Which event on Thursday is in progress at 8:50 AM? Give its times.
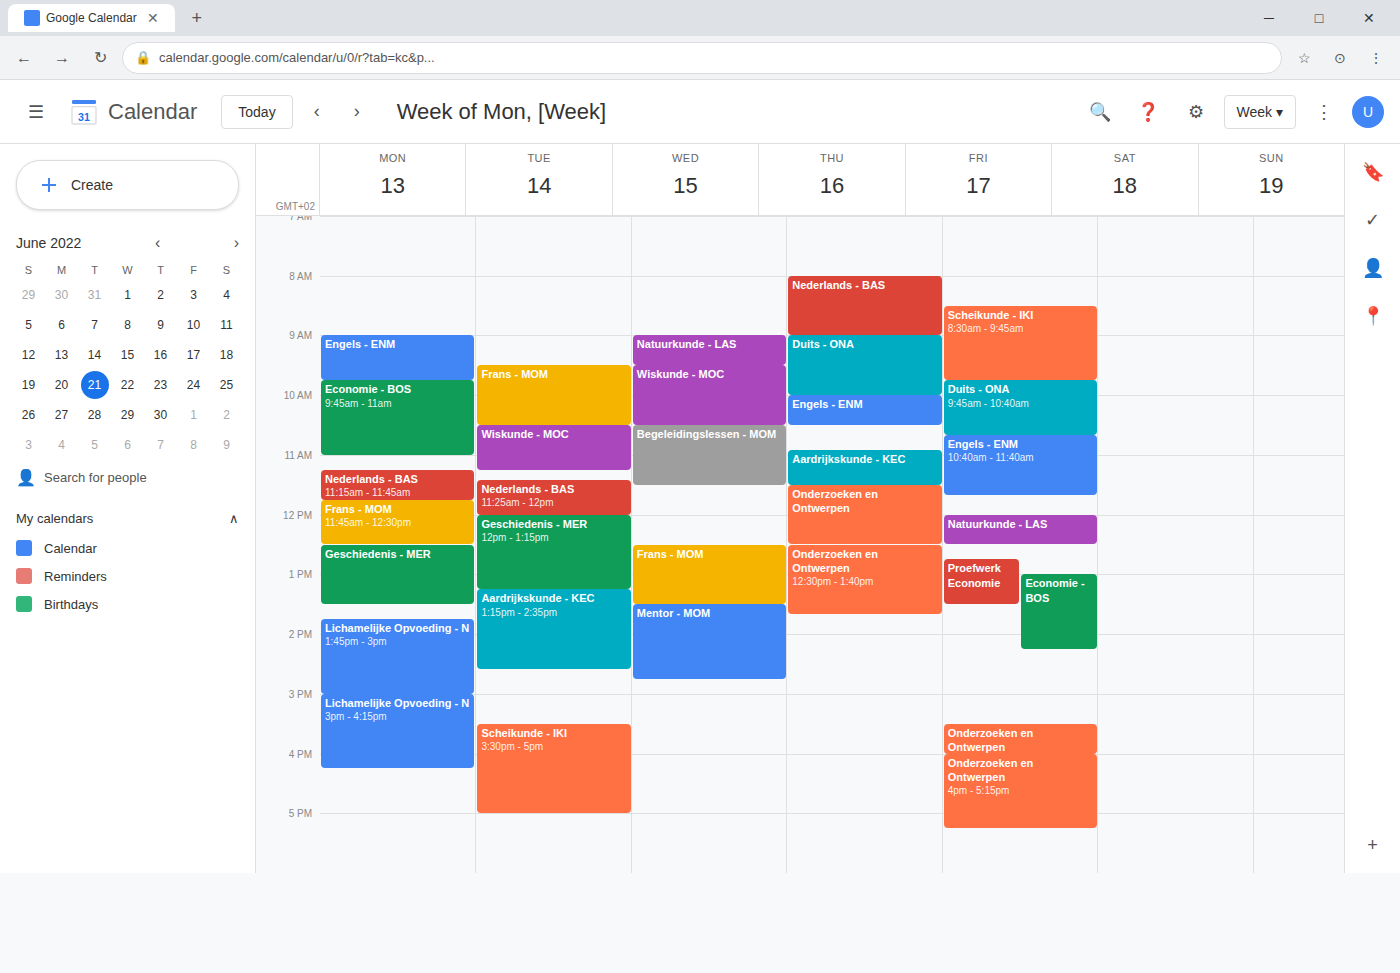
"Nederlands - BAS", 8:00 AM to 9:00 AM